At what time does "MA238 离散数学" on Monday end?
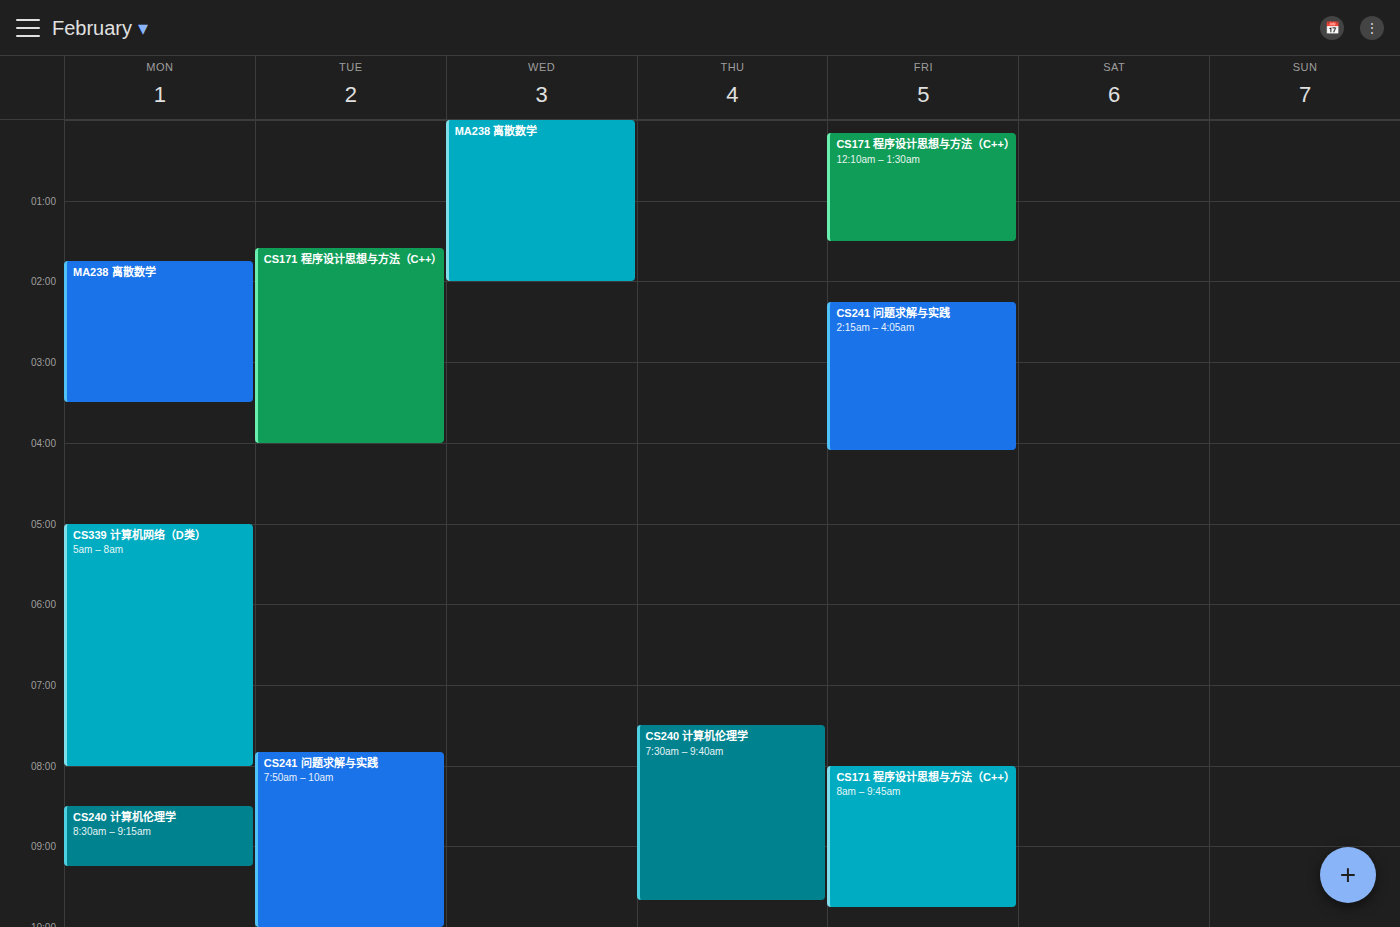
03:30